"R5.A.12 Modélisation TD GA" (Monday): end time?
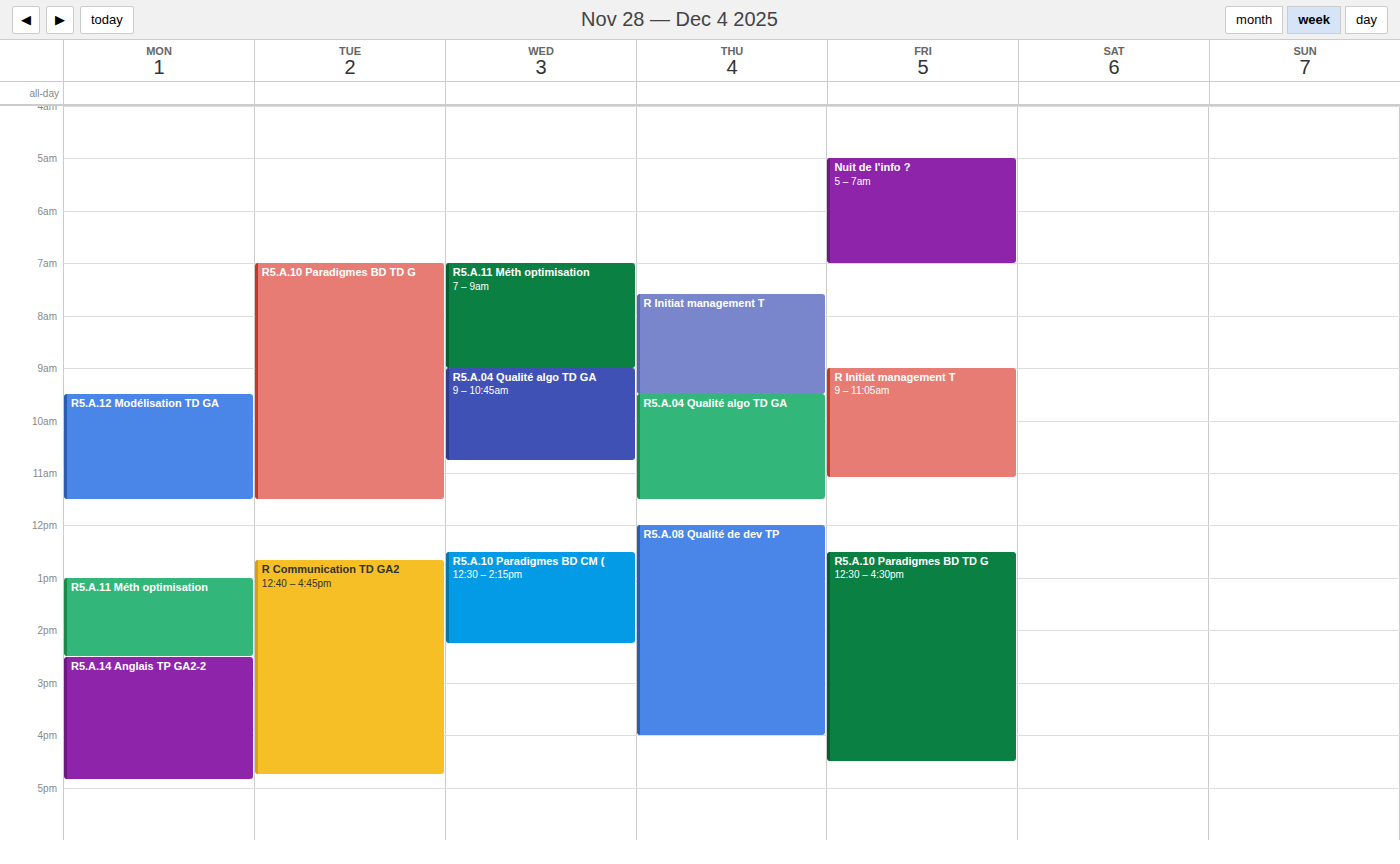
11:30 AM